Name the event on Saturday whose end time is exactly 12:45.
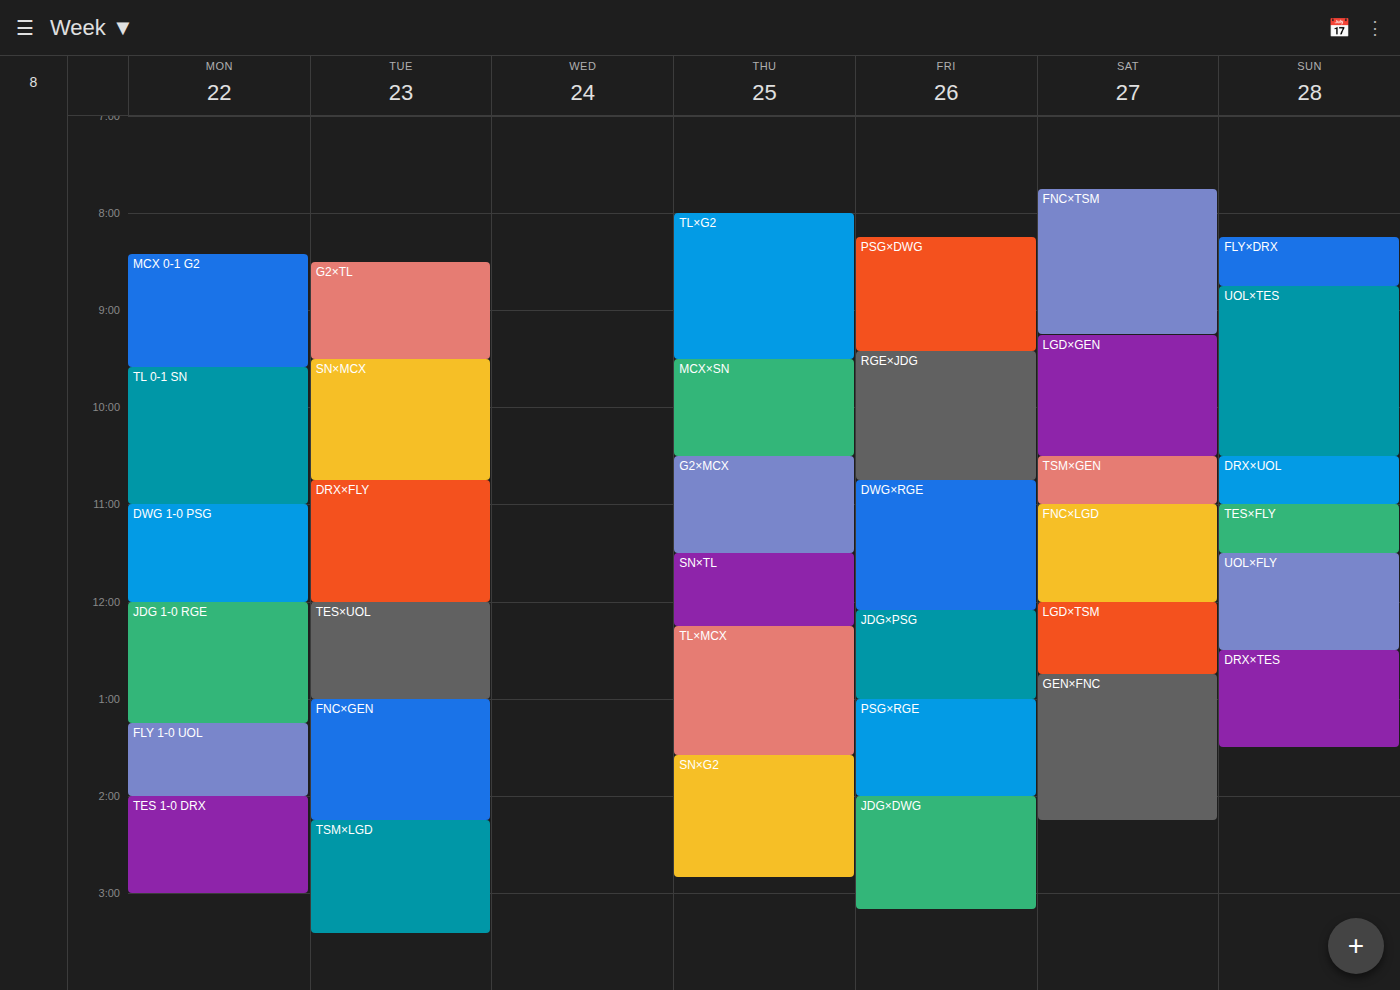
"LGD×TSM"